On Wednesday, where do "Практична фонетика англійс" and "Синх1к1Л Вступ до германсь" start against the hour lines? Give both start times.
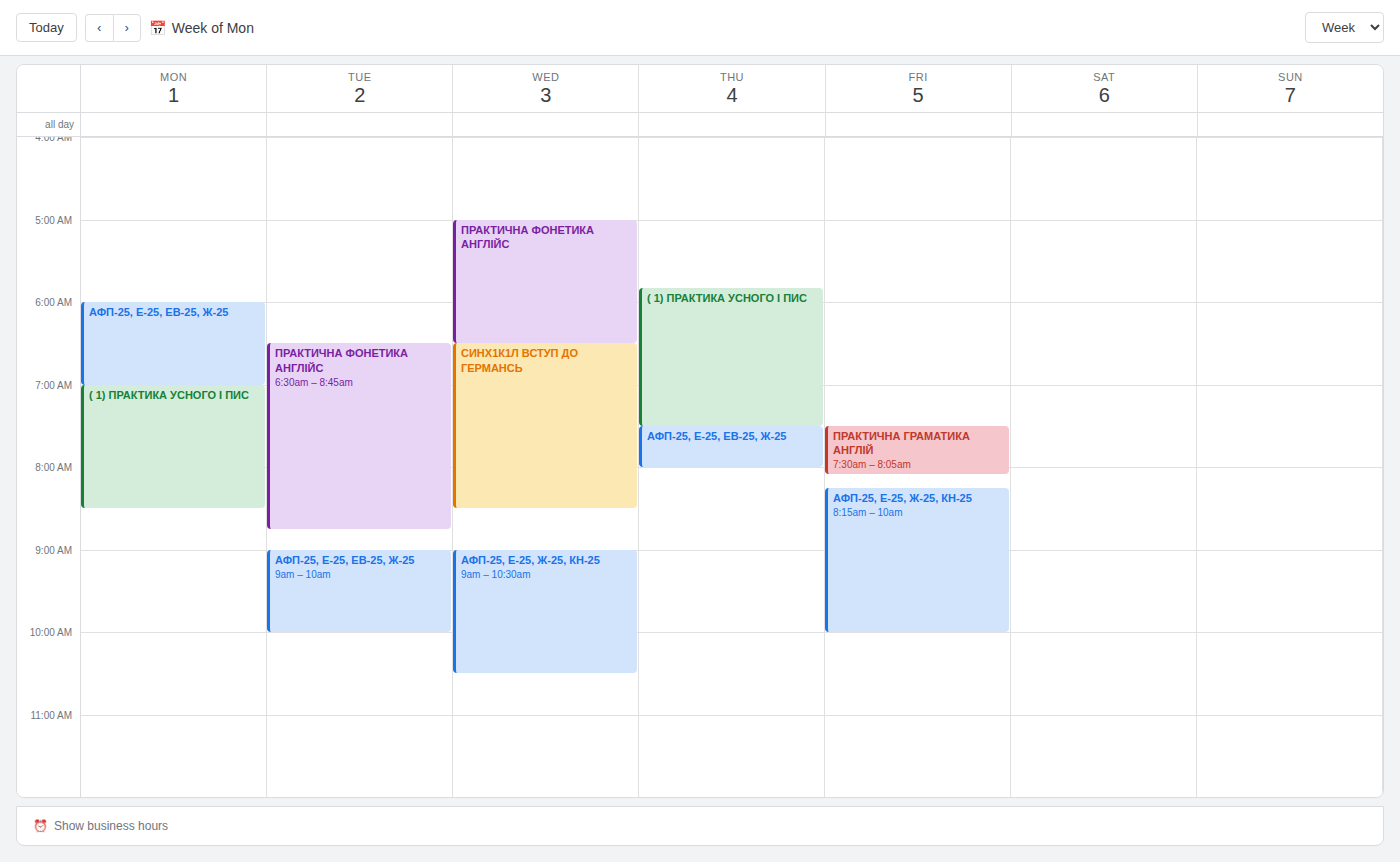
"Практична фонетика англійс": 05:00, exactly on the 05:00 line. "Синх1к1Л Вступ до германсь": 06:30, halfway between the 06:00 and 07:00 lines.